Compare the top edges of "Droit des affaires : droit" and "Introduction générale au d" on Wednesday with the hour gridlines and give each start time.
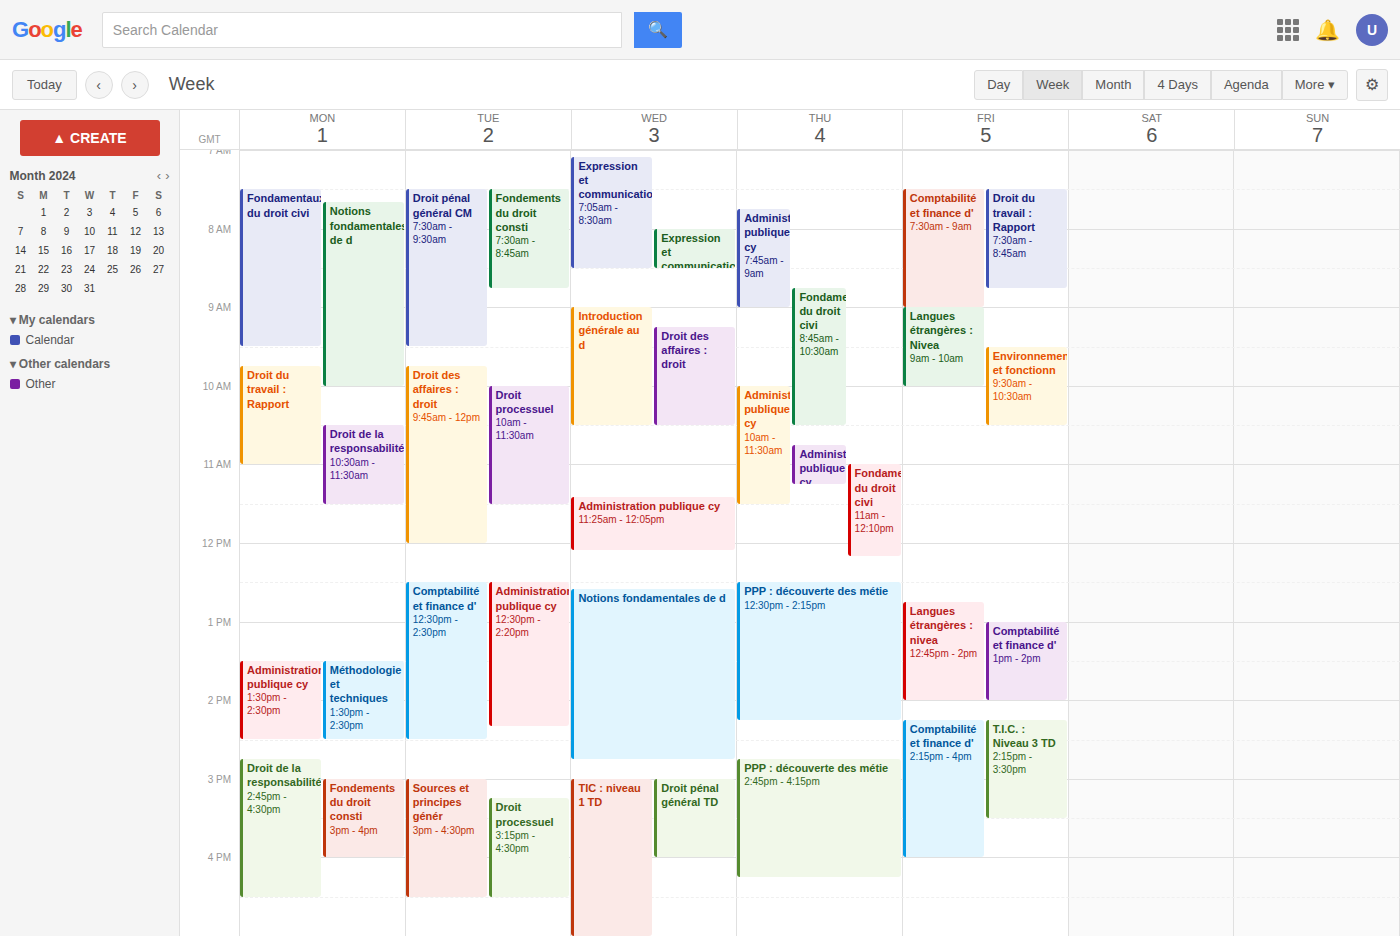
"Droit des affaires : droit": 09:15, neither: a quarter of the way from the 09:00 line to the 10:00 line. "Introduction générale au d": 09:00, exactly on the 09:00 line.